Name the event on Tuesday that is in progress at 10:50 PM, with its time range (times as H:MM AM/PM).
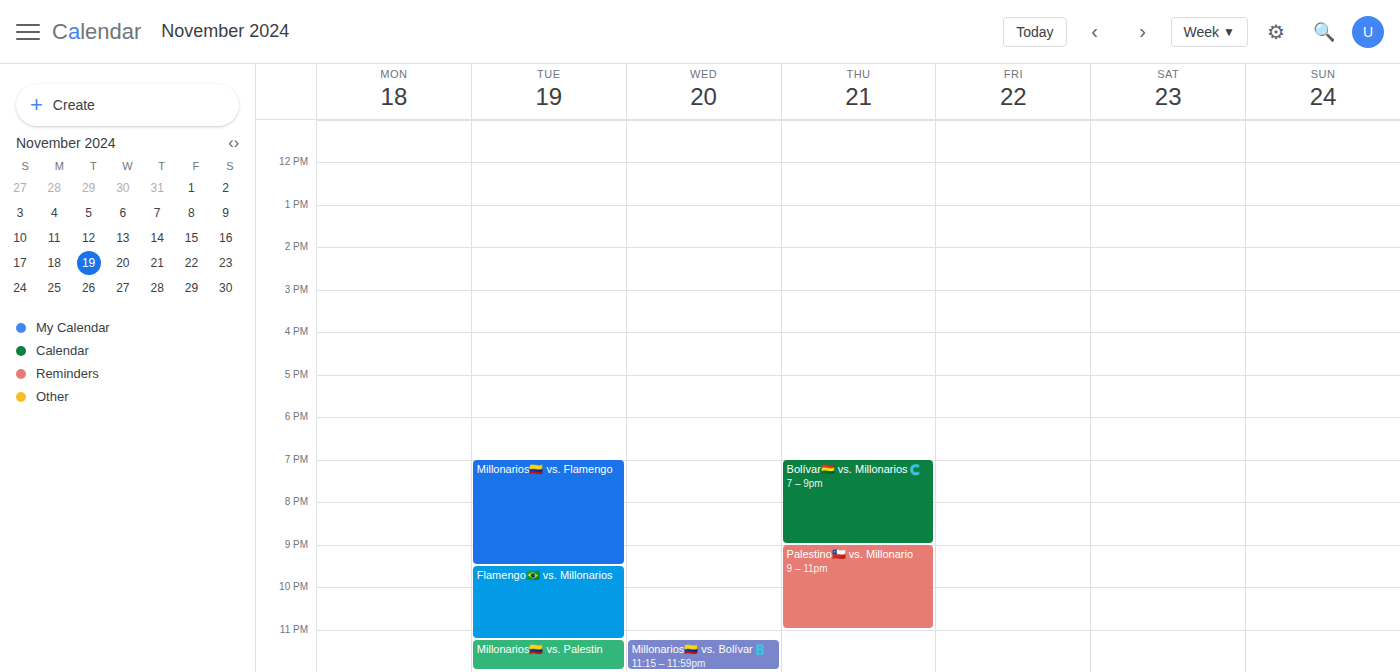
"Flamengo🇧🇷 vs. Millonarios", 9:30 PM to 11:15 PM